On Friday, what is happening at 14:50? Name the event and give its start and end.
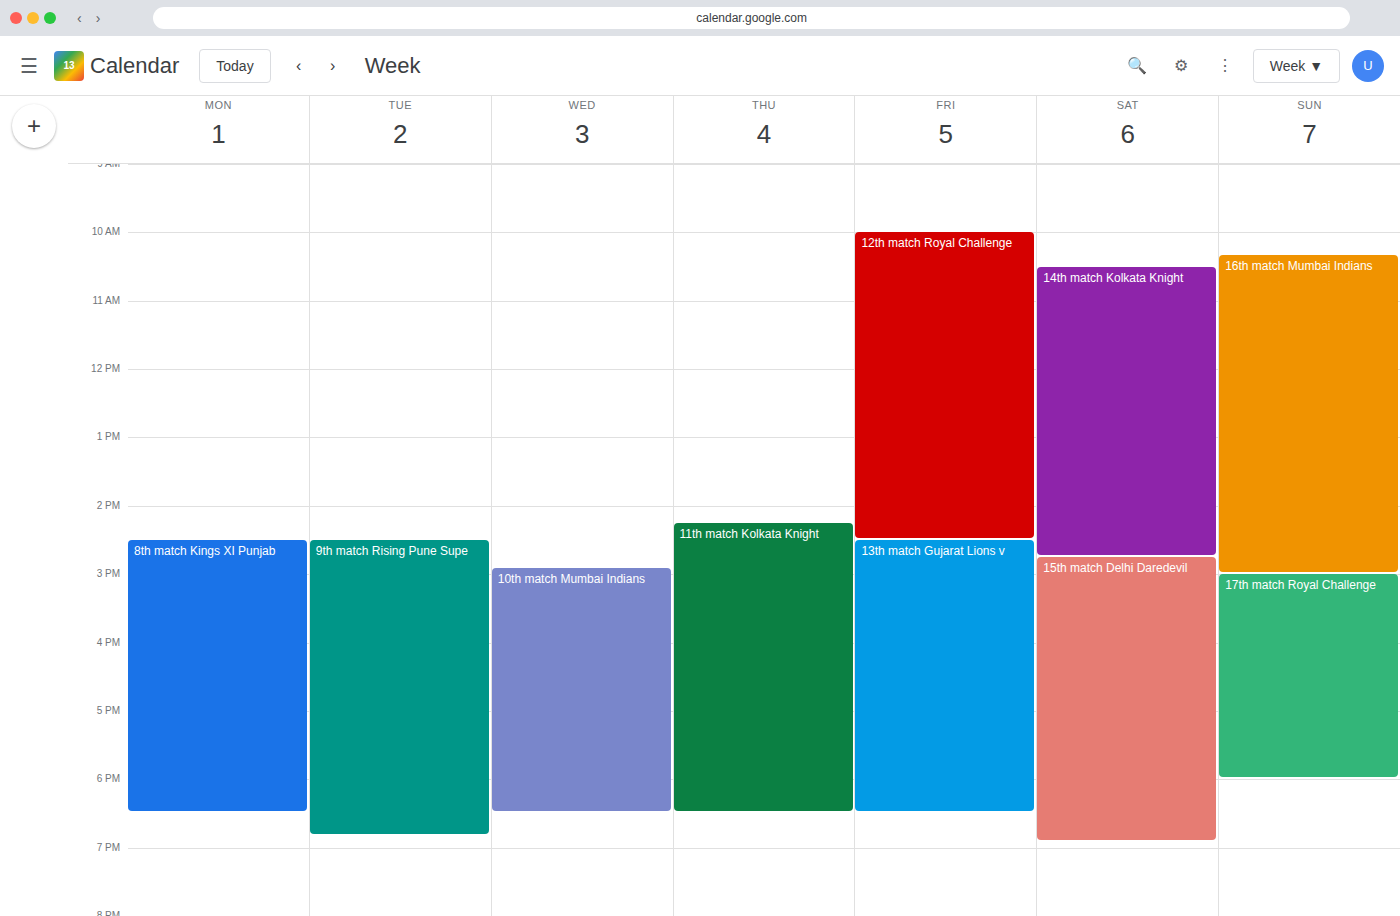
"13th match Gujarat Lions v", 14:30 to 18:30